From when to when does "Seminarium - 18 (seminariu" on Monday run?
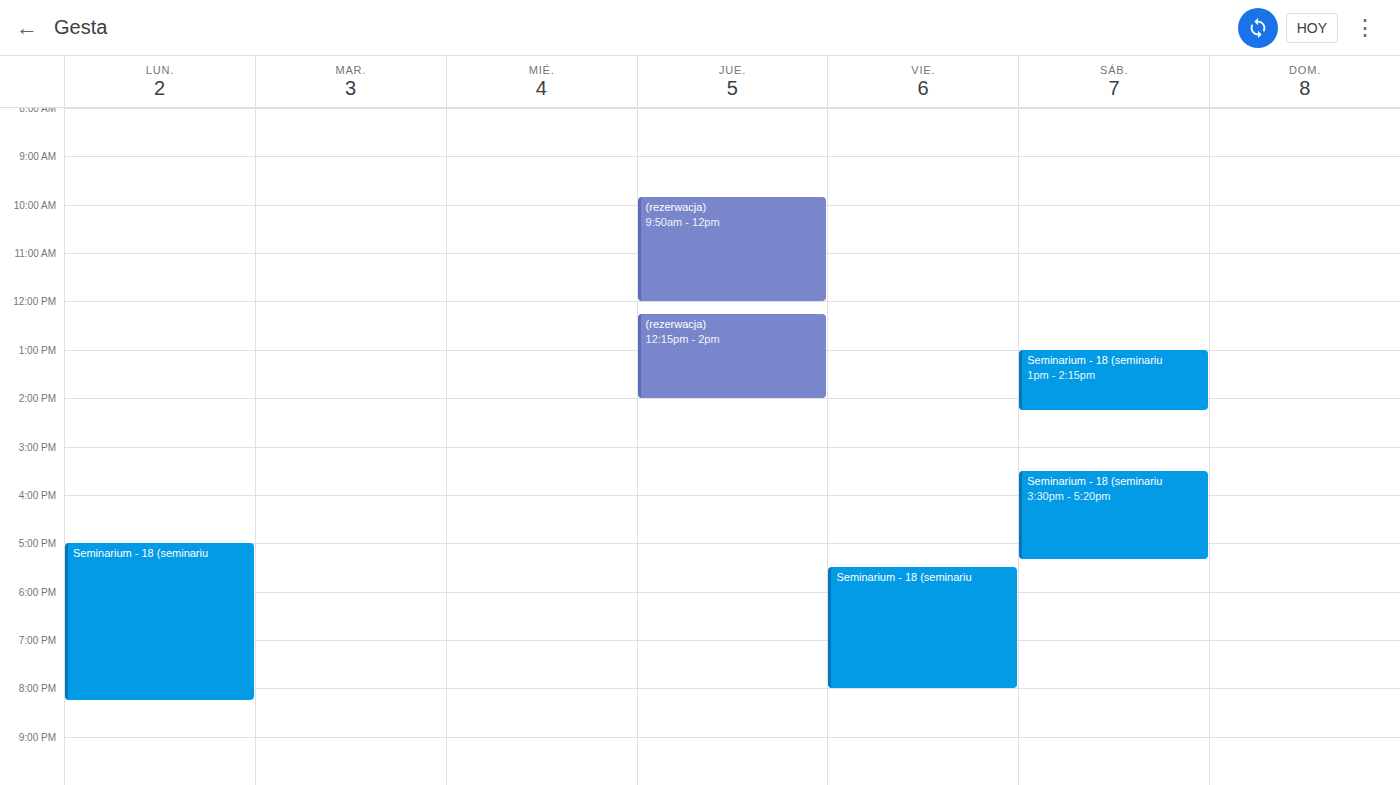
5:00 PM to 8:15 PM